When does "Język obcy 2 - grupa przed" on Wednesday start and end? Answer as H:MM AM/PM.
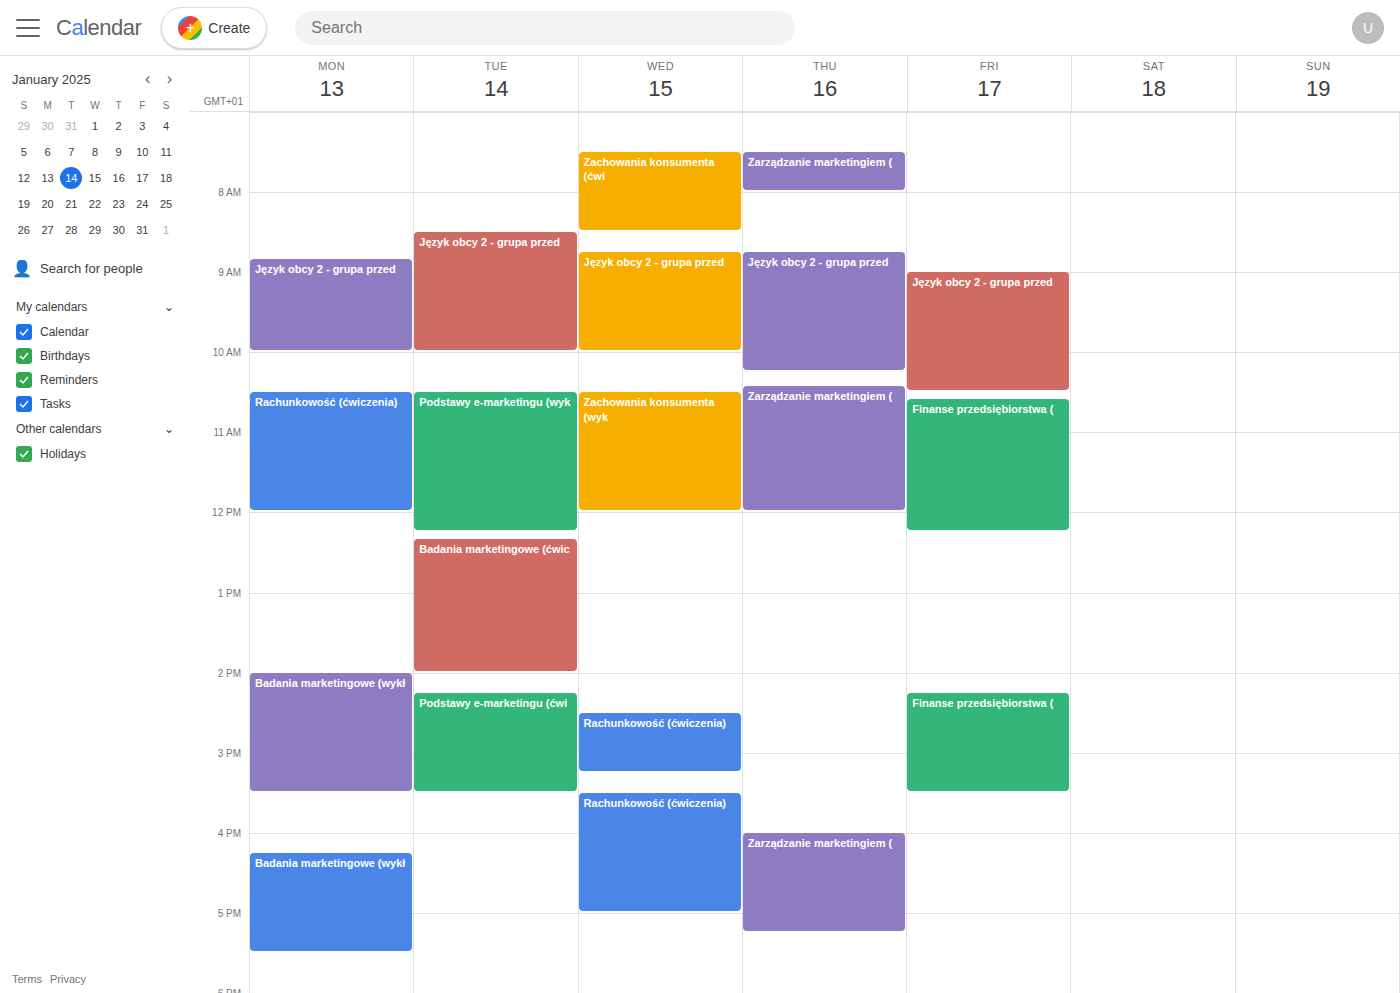
8:45 AM to 10:00 AM